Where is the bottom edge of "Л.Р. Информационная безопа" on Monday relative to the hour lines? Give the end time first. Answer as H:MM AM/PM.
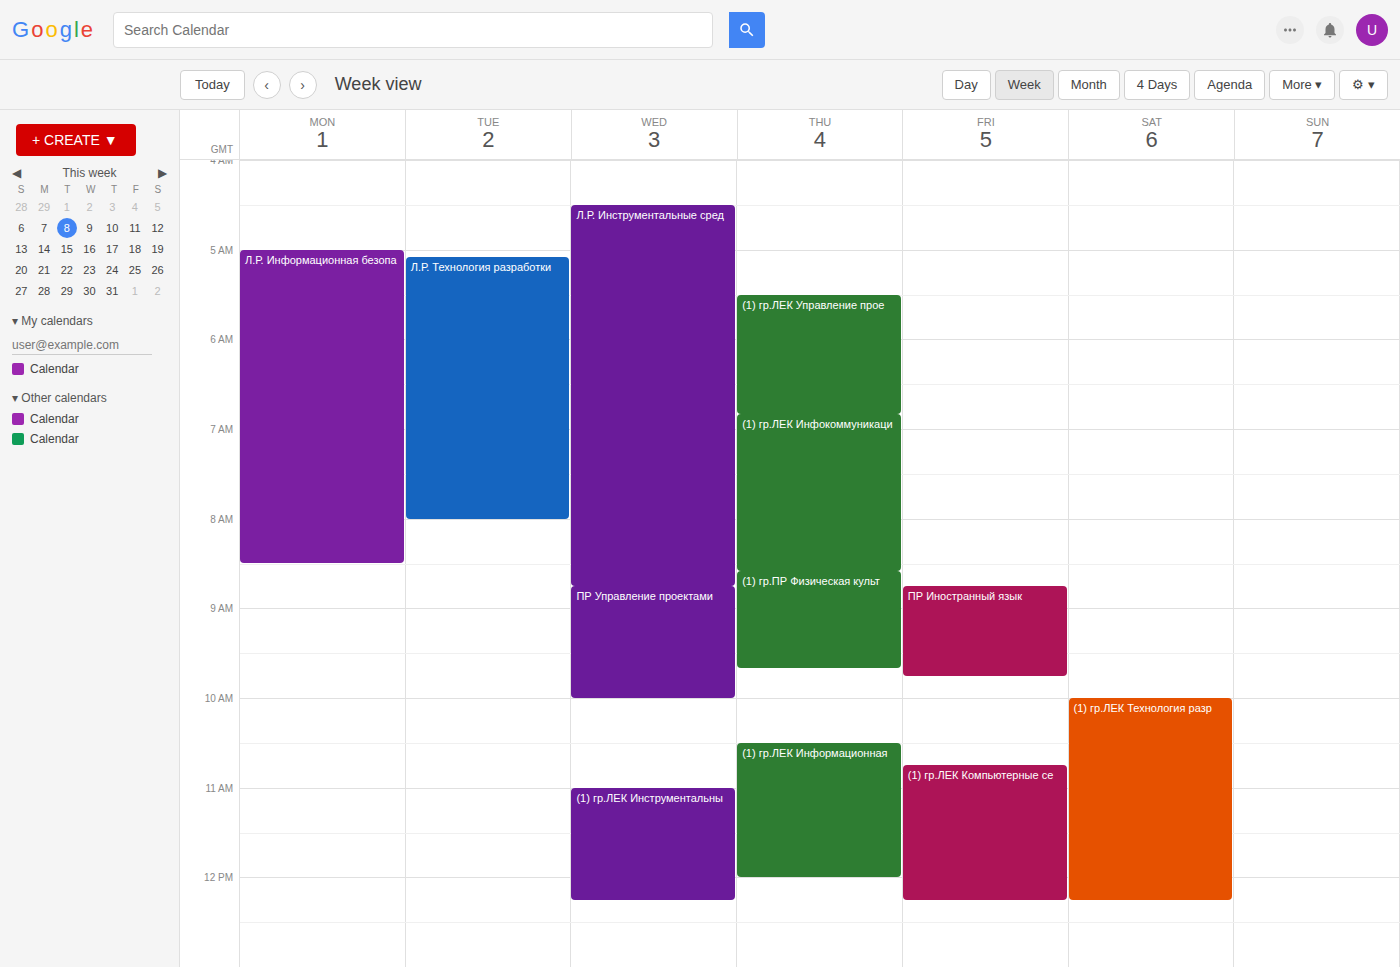
8:30 AM -- halfway between the 8 AM and 9 AM lines.